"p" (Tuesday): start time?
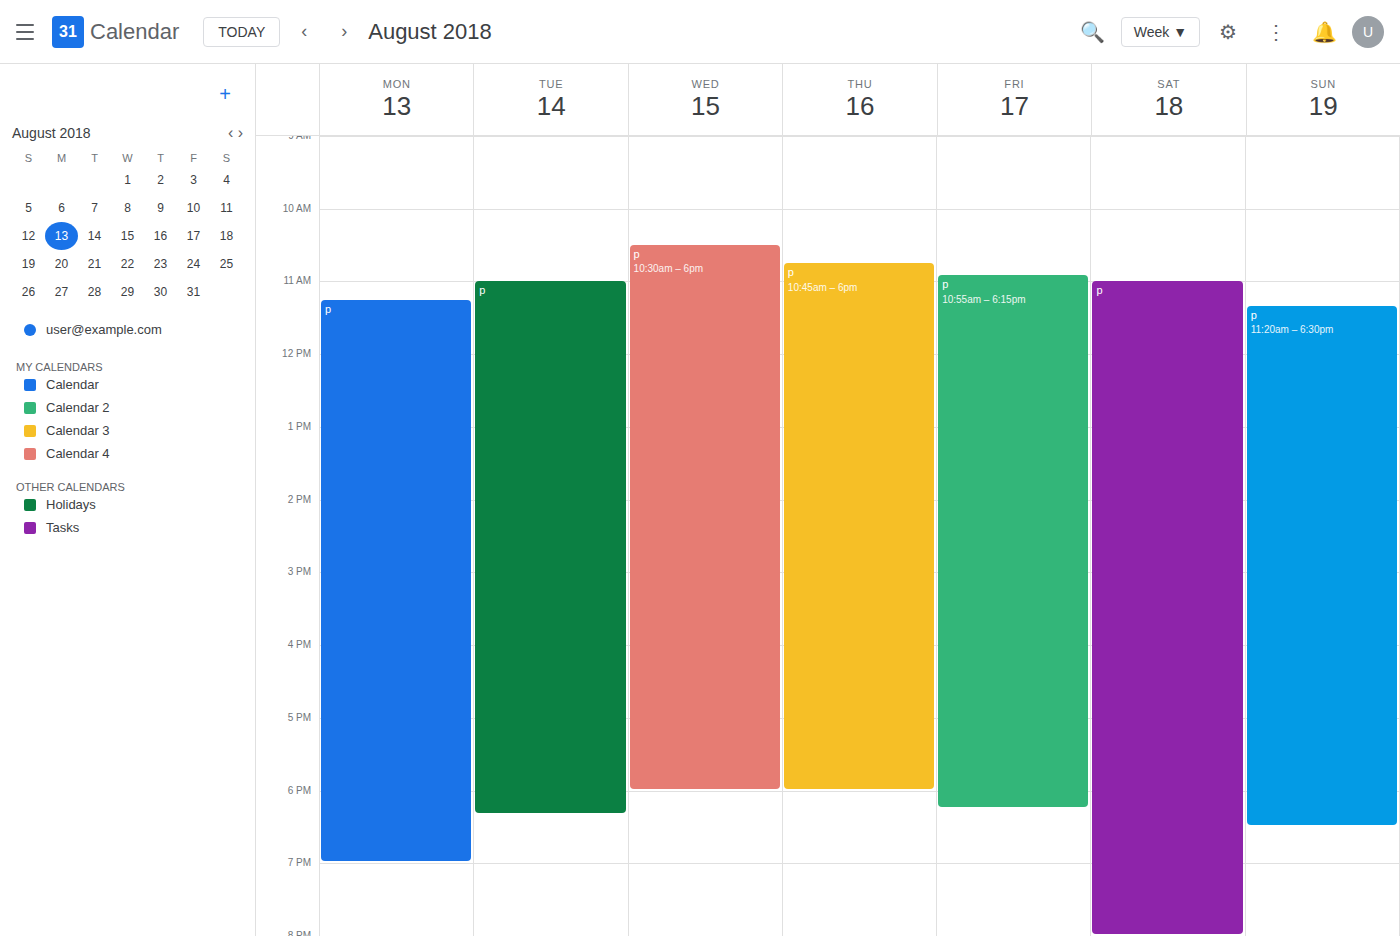
11:00 AM